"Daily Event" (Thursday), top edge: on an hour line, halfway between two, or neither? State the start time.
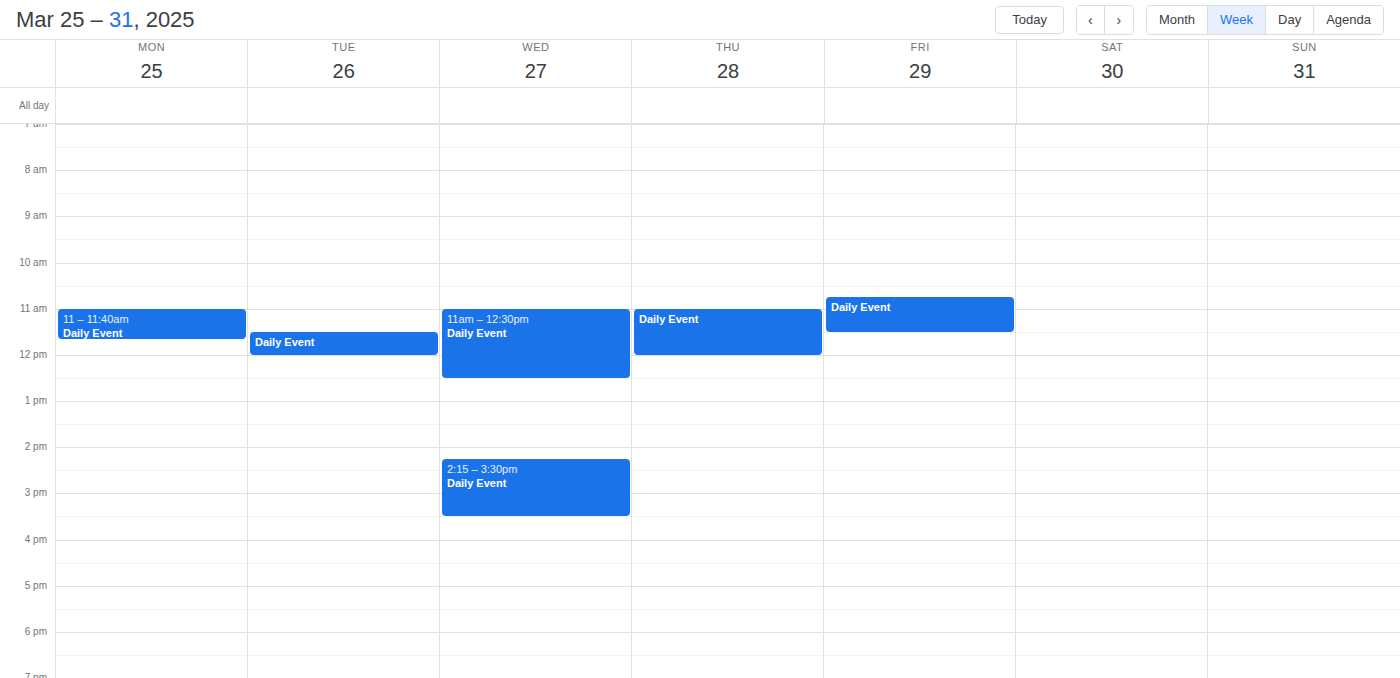
11:00 AM -- exactly on the 11 AM line.